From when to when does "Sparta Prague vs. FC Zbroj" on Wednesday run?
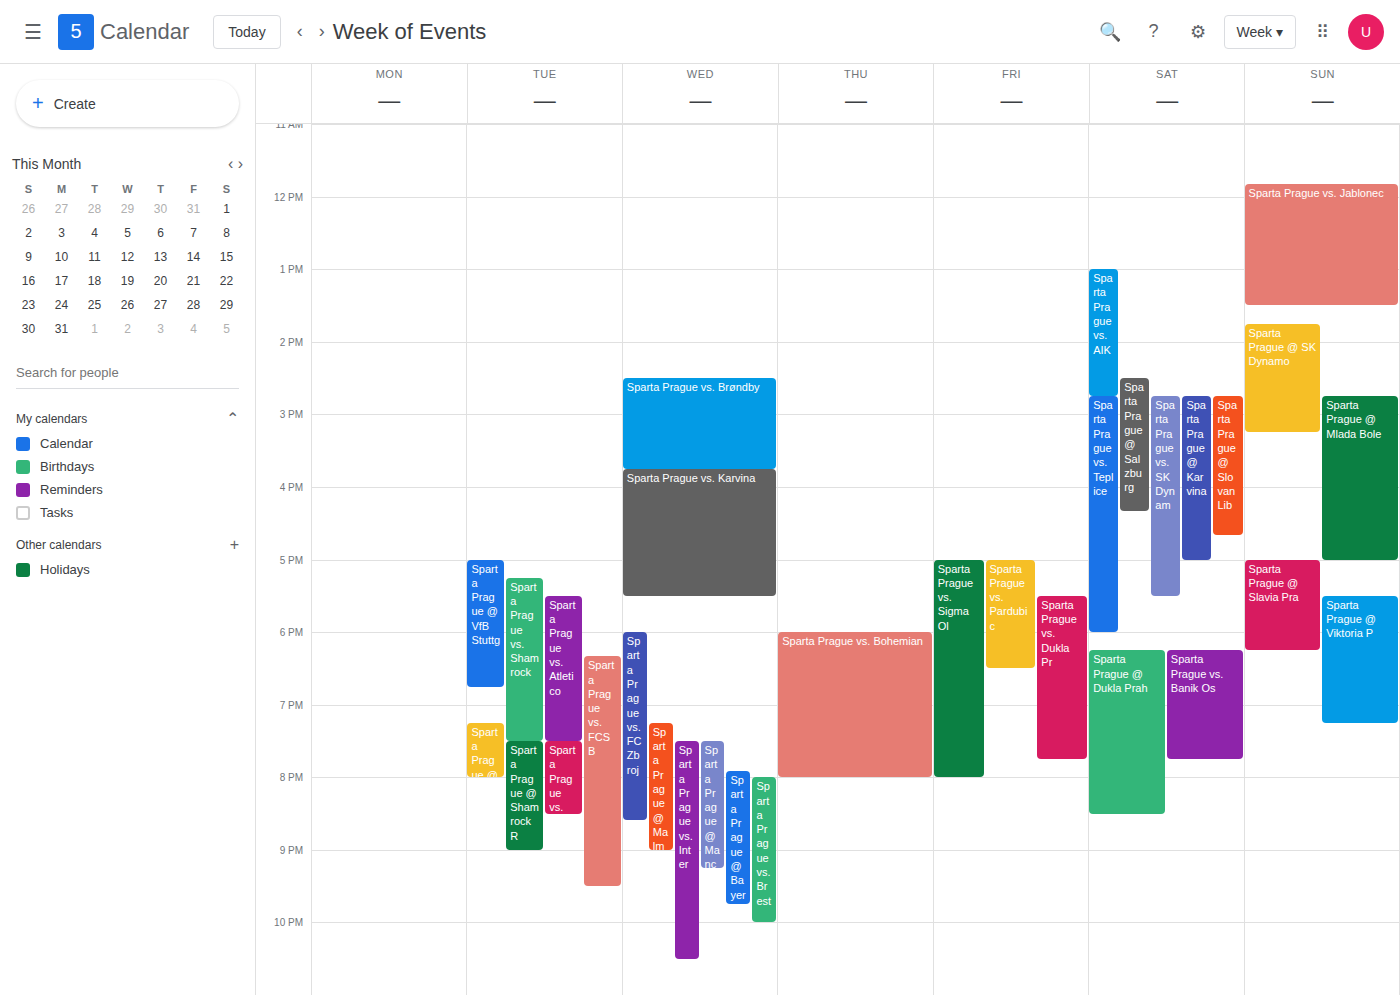
6:00 PM to 8:35 PM